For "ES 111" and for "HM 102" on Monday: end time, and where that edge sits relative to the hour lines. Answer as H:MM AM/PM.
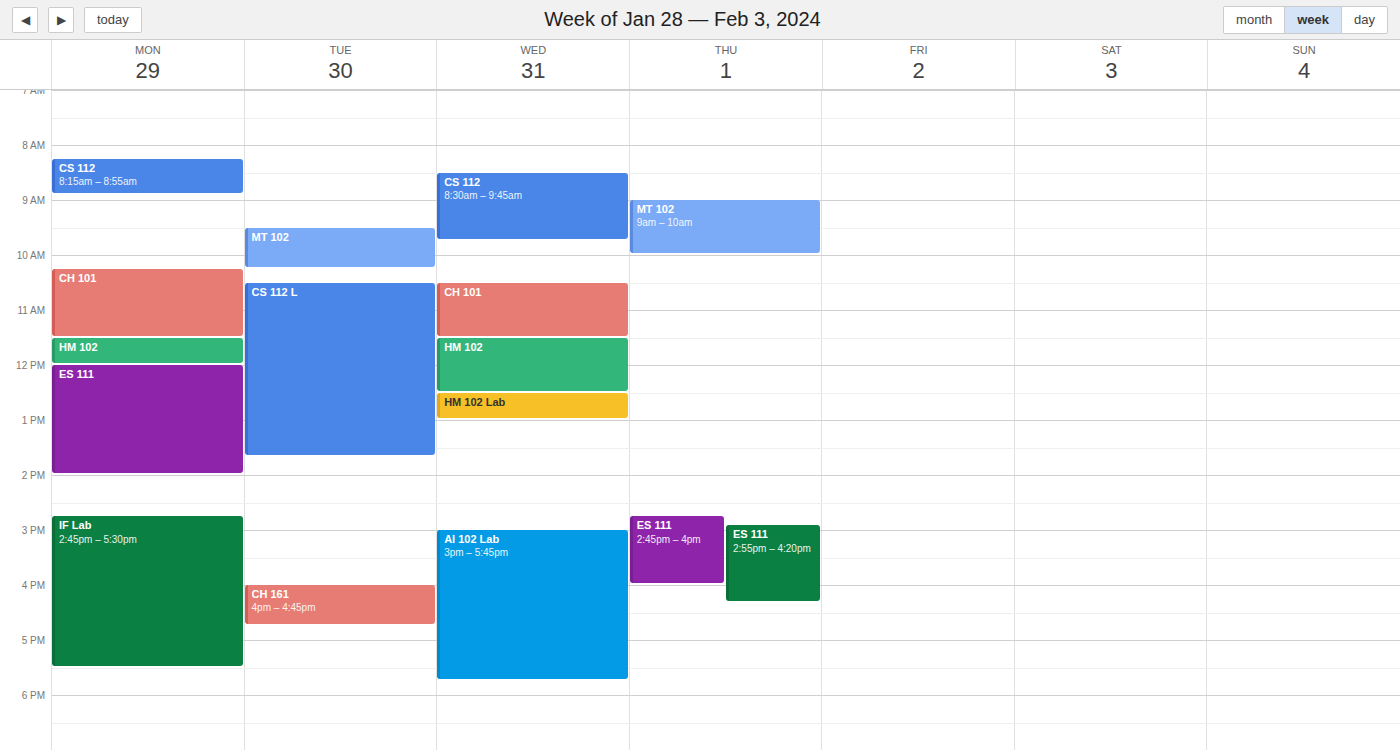
"ES 111": 2:00 PM, exactly on the 2 PM line. "HM 102": 12:00 PM, exactly on the 12 PM line.